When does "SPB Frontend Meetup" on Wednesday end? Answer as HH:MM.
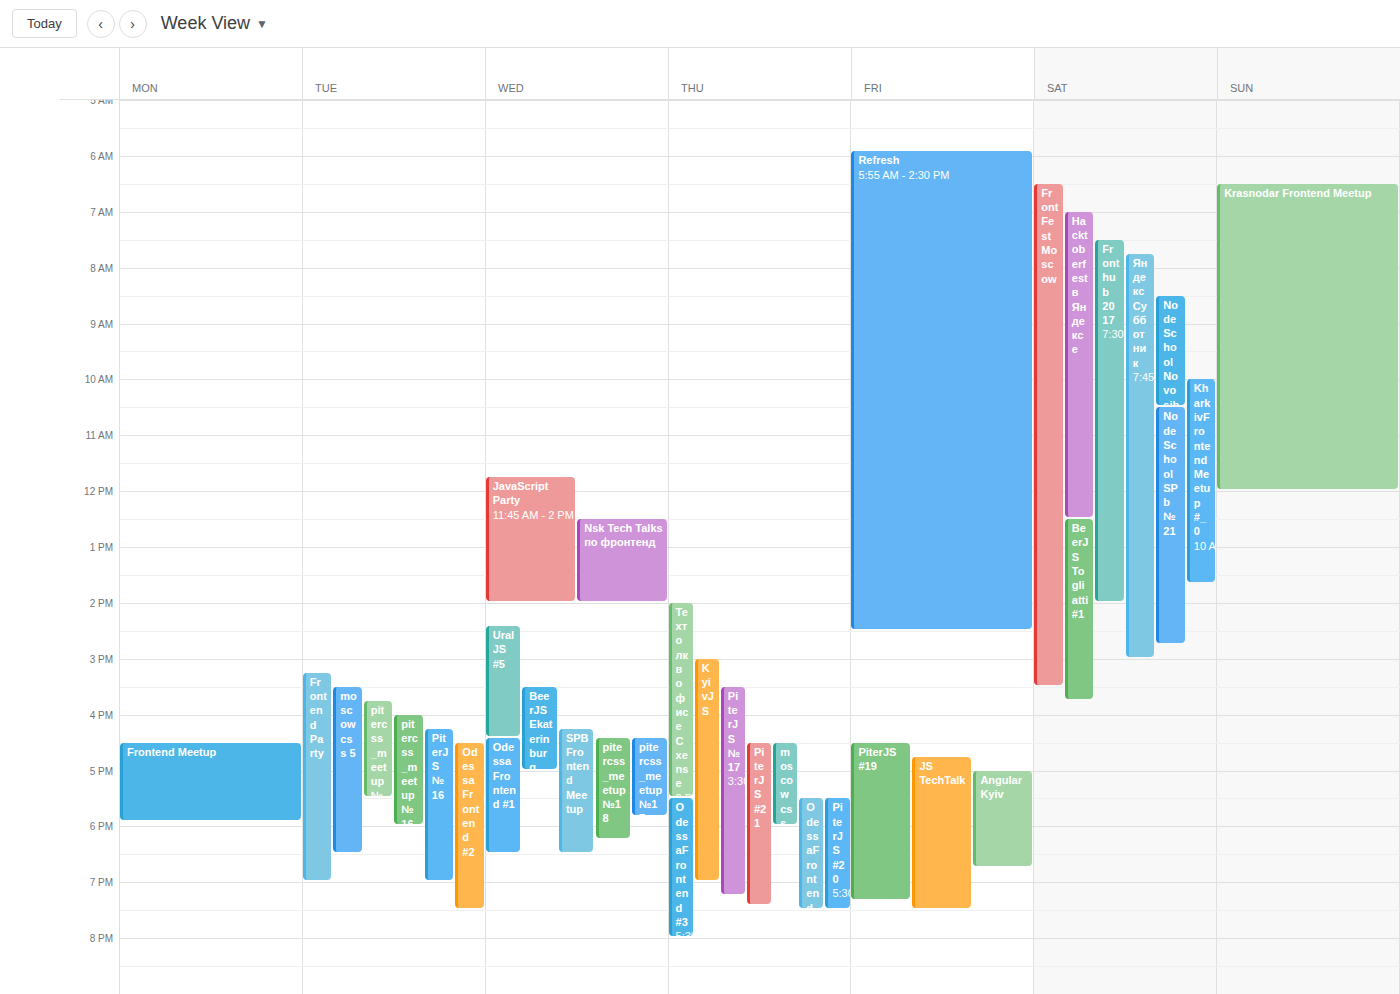
18:30